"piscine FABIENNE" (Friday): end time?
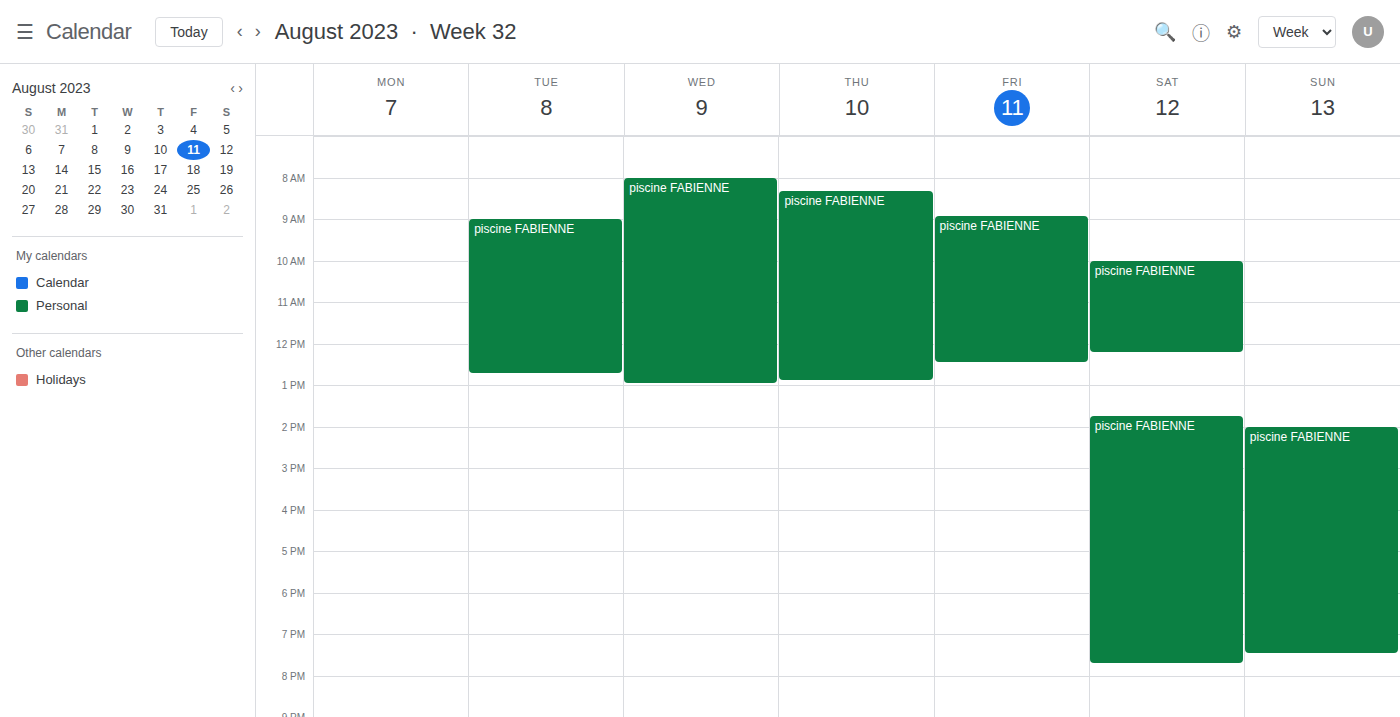
12:30 PM